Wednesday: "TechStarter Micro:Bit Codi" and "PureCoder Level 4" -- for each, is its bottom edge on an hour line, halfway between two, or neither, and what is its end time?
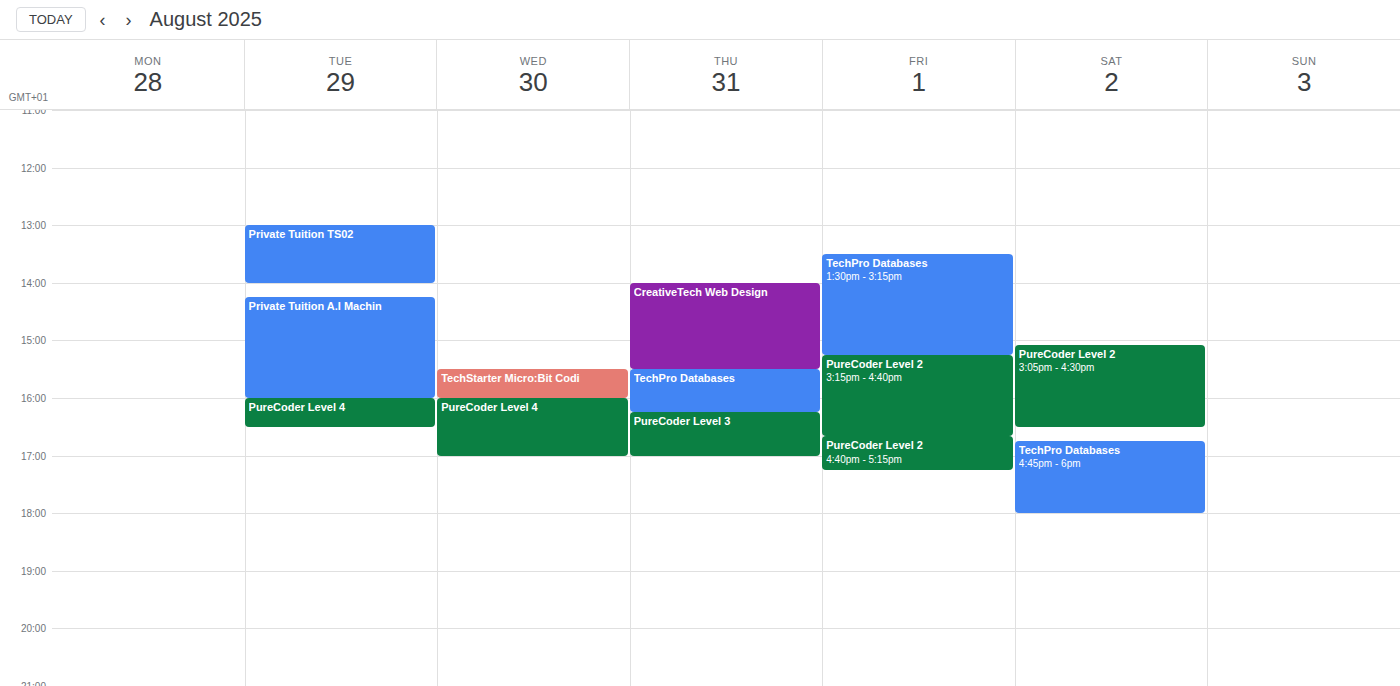
"TechStarter Micro:Bit Codi": 4:00 PM, exactly on the 4 PM line. "PureCoder Level 4": 5:00 PM, exactly on the 5 PM line.